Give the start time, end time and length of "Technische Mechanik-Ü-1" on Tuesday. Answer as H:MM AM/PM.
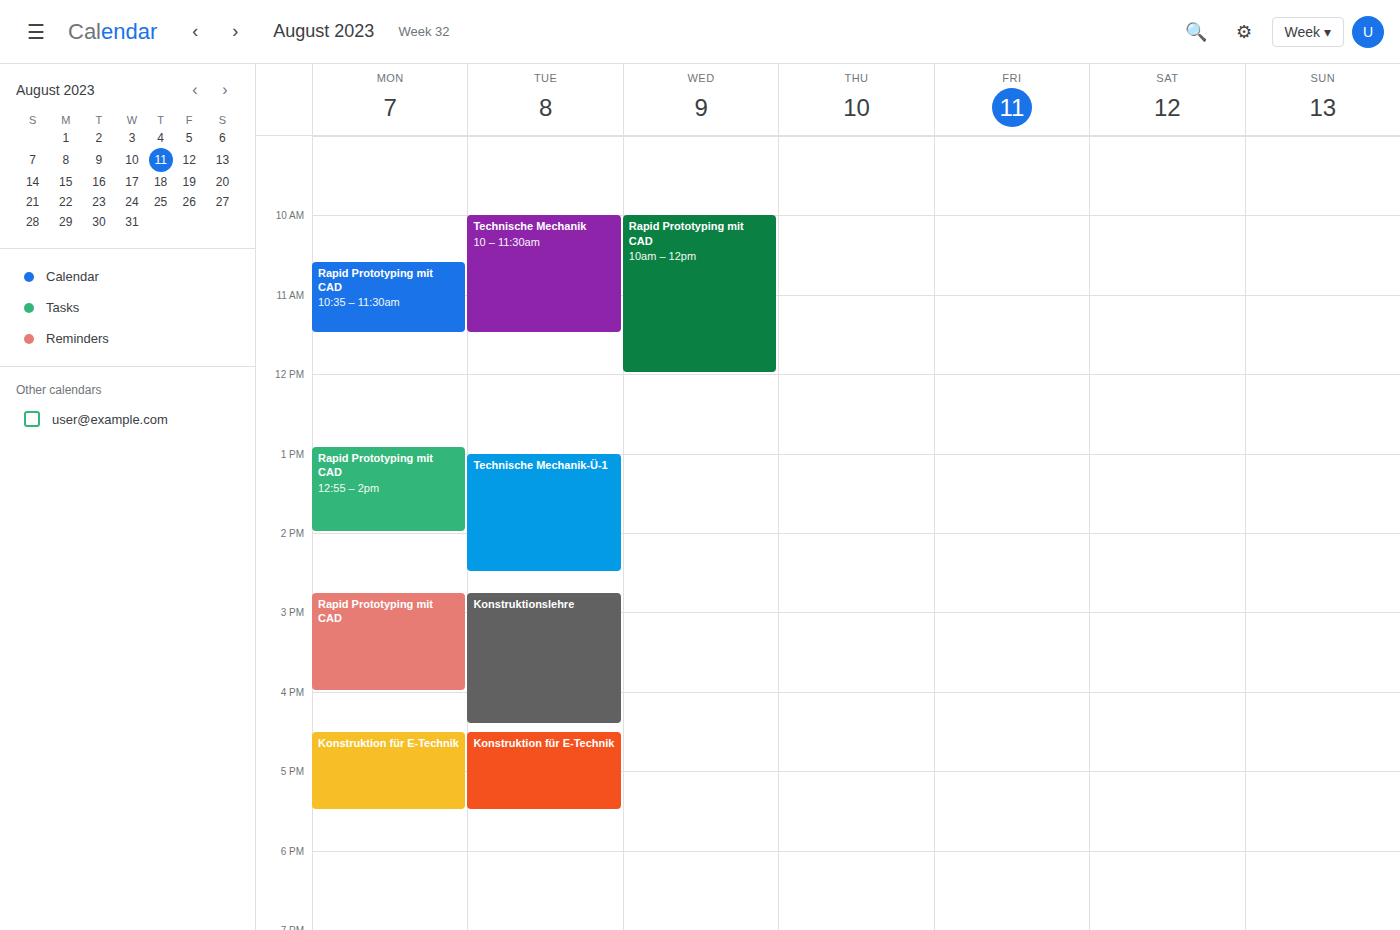
1:00 PM to 2:30 PM, 1 hour 30 minutes